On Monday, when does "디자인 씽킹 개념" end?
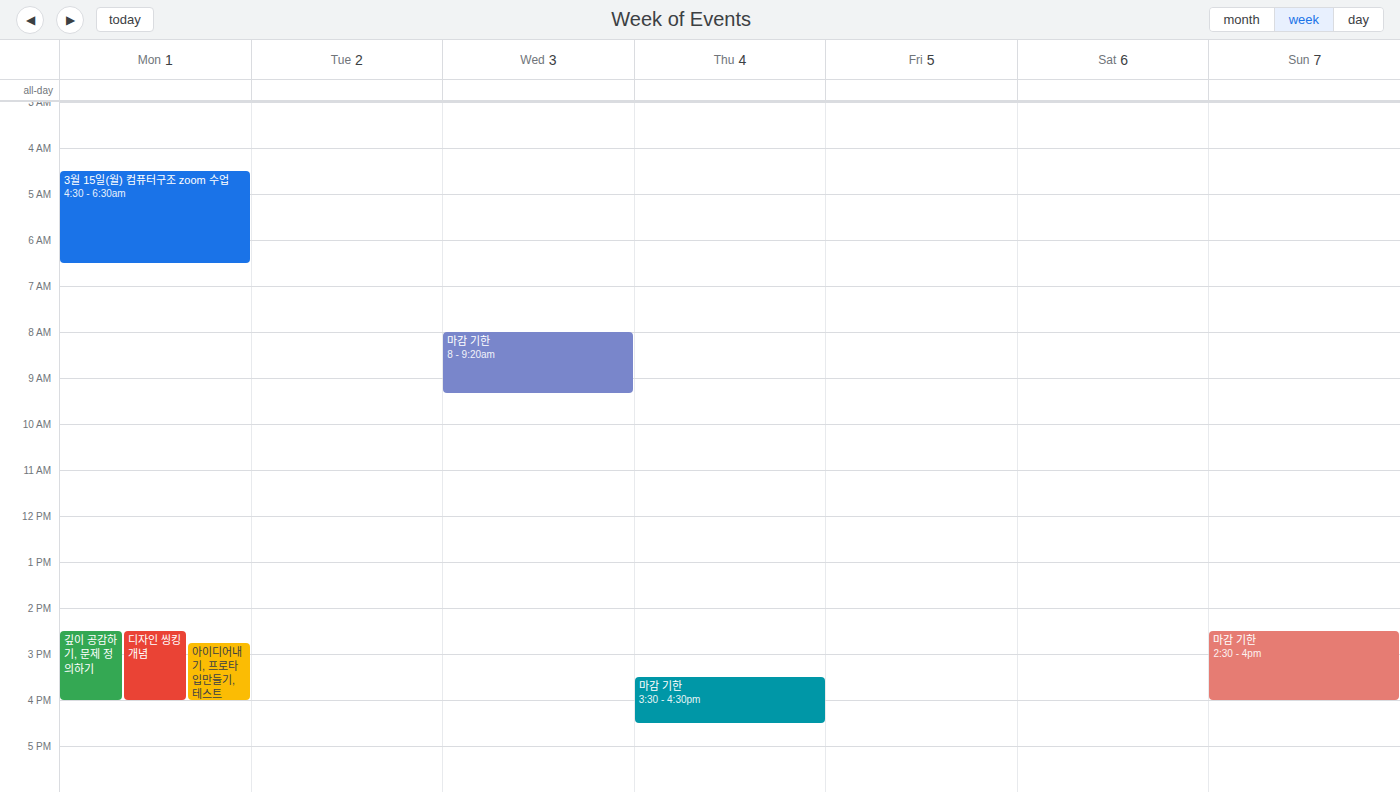
4:00 PM